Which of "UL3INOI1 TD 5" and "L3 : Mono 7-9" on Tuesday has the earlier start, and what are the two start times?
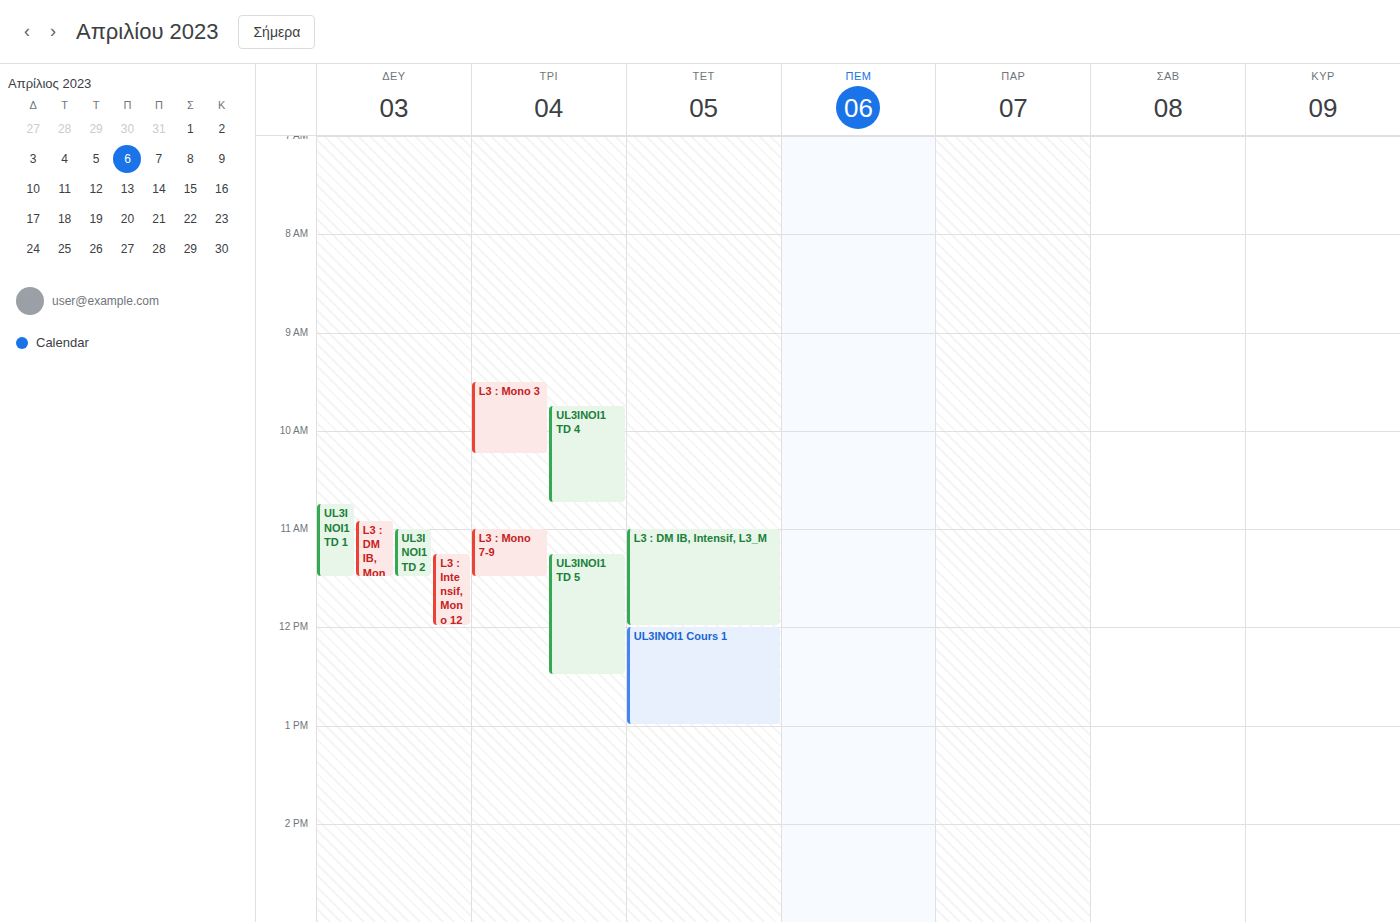
"L3 : Mono 7-9" 11:00 AM; "UL3INOI1 TD 5" 11:15 AM.